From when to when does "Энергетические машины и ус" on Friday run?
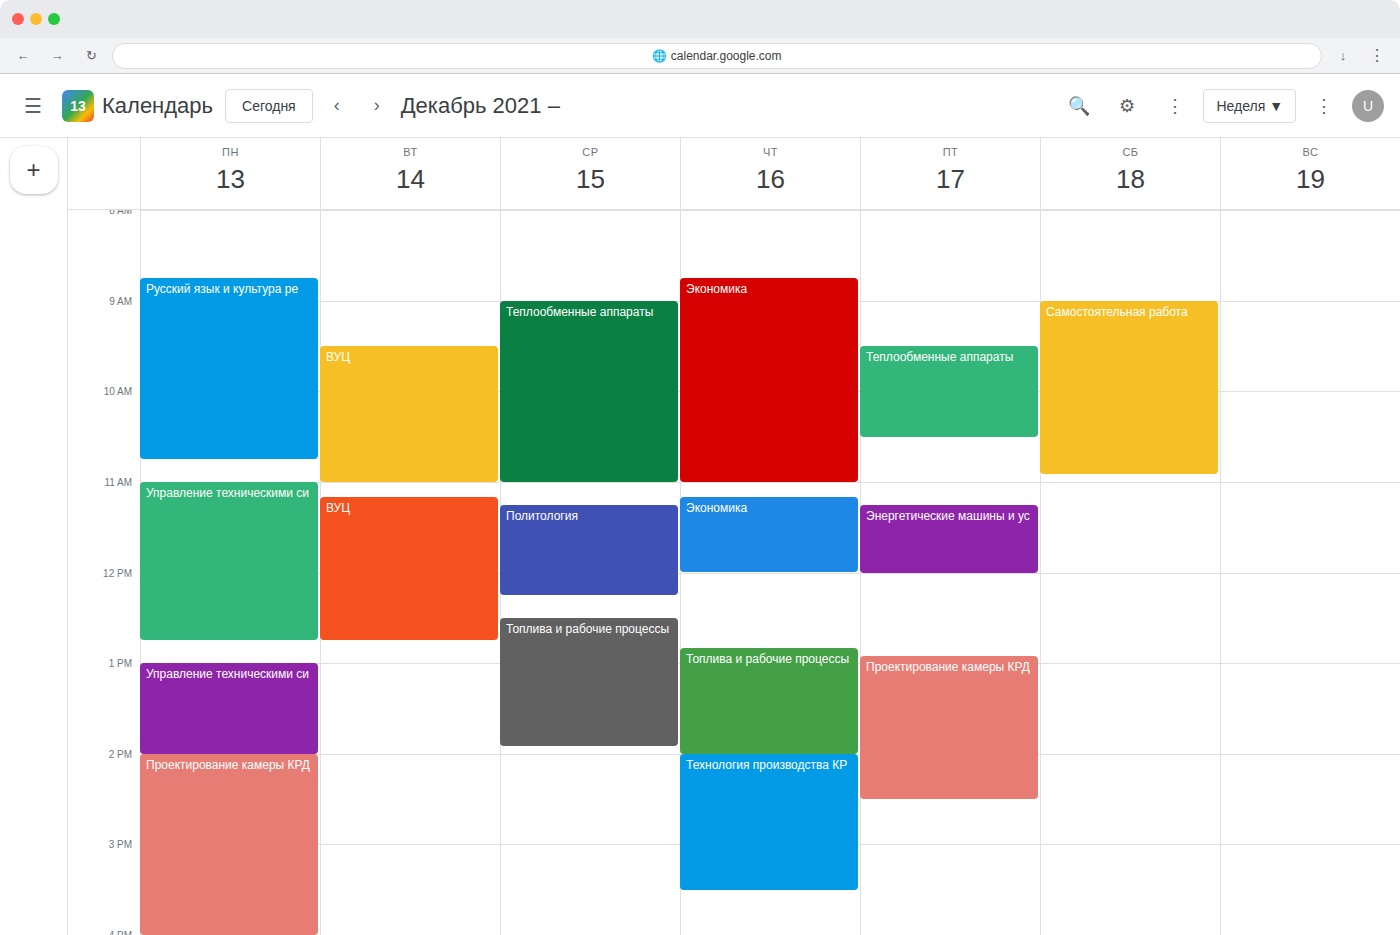
11:15 AM to 12:00 PM